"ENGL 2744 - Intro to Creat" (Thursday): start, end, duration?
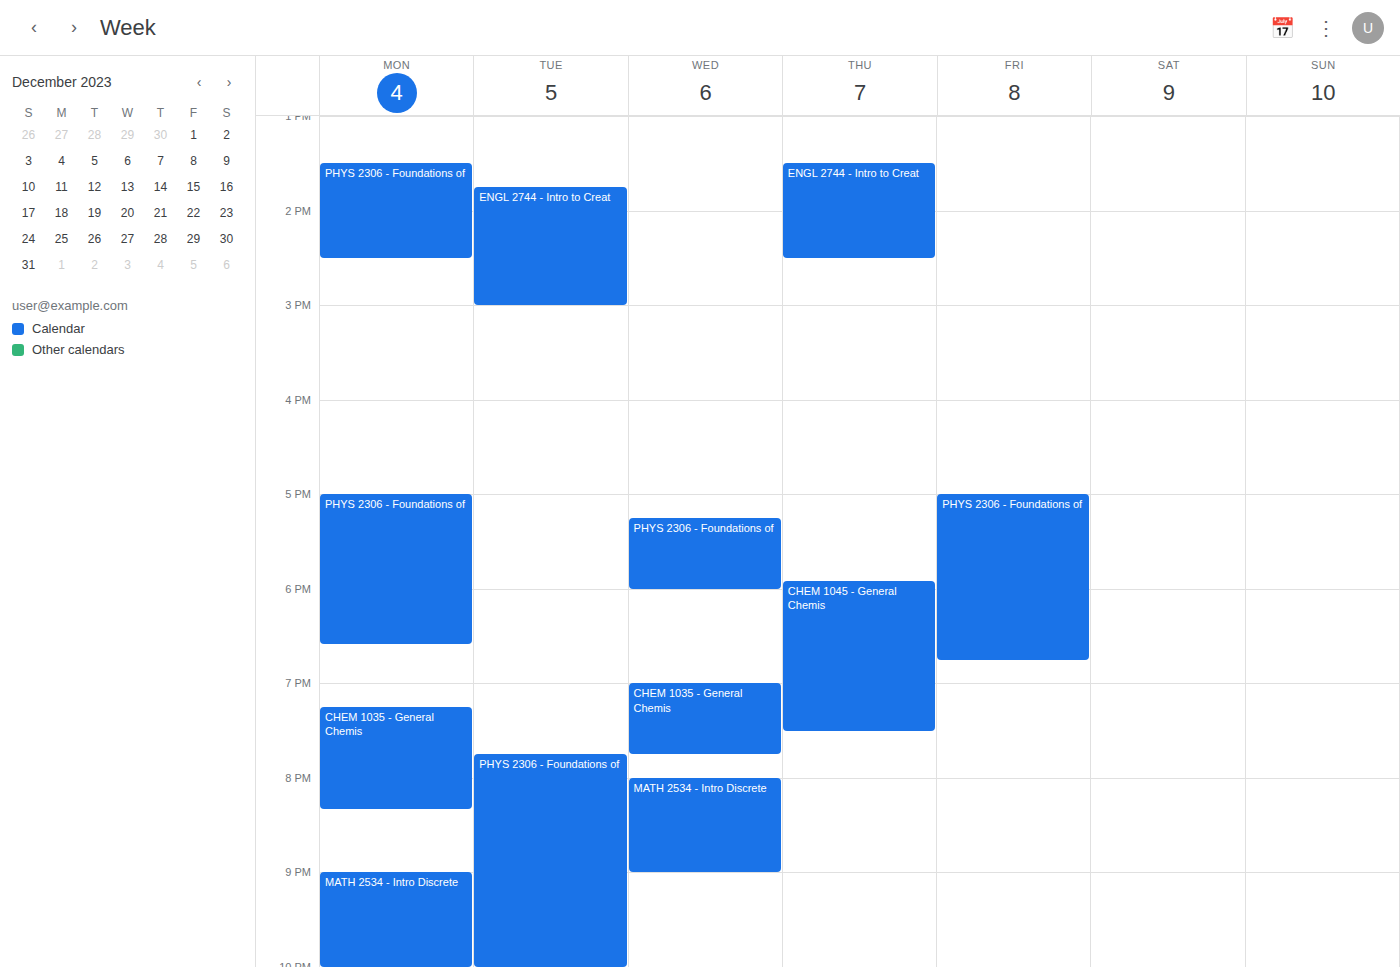
1:30 PM to 2:30 PM, 1 hour